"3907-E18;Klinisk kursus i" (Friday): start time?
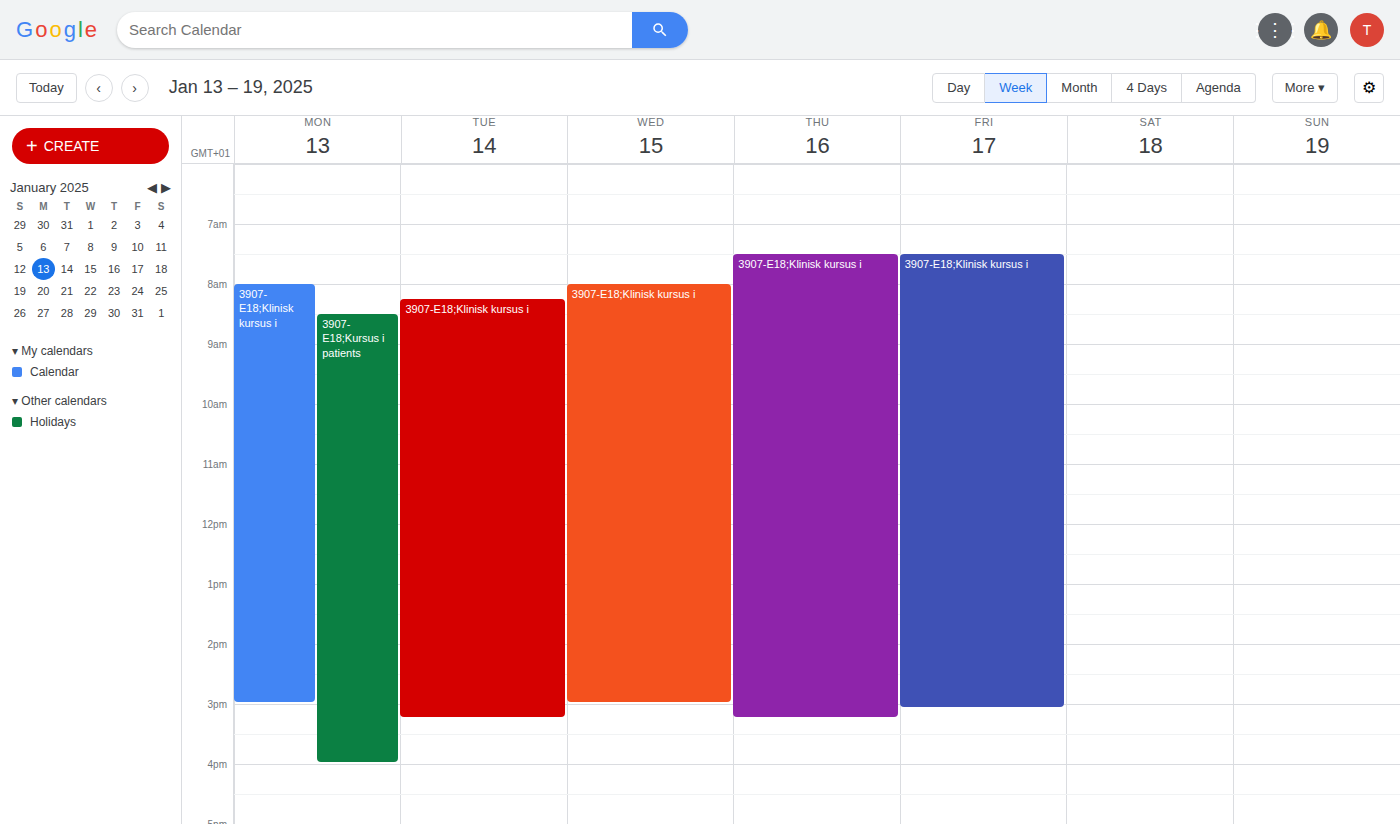
7:30 AM